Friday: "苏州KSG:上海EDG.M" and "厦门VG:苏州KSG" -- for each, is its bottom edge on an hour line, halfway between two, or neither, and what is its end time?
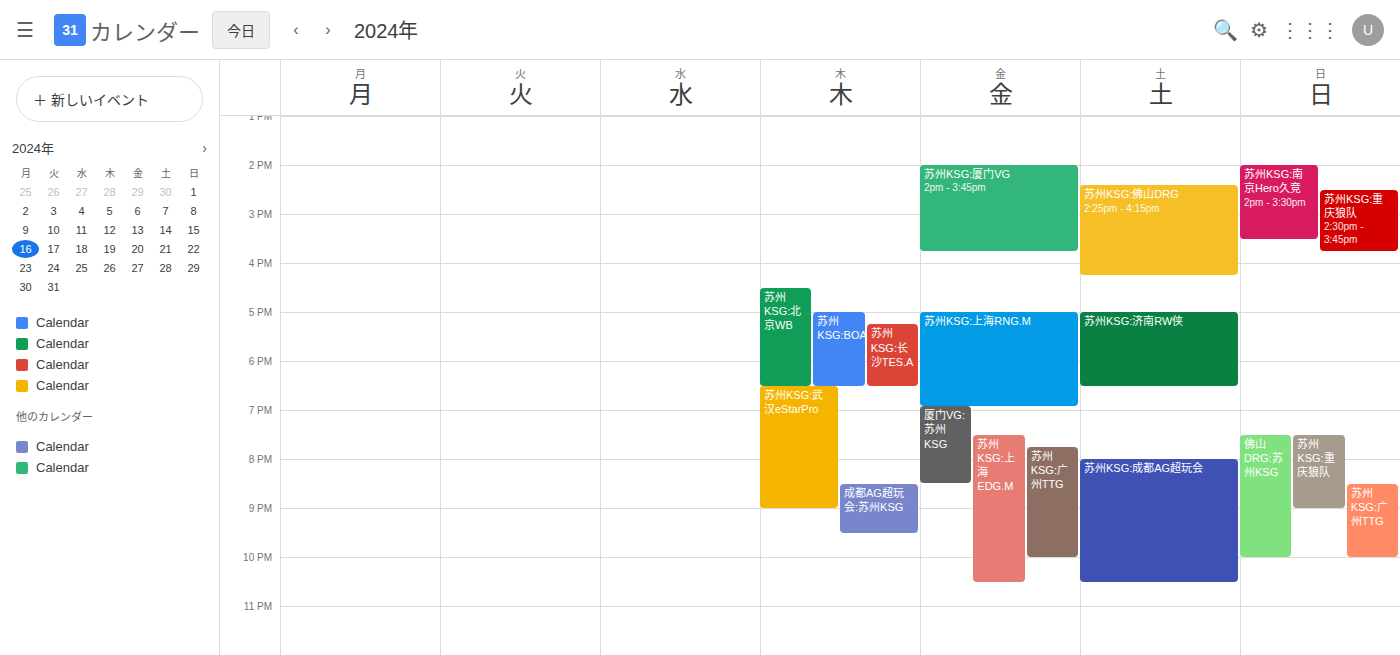
"苏州KSG:上海EDG.M": 10:30 PM, halfway between the 10 PM and 11 PM lines. "厦门VG:苏州KSG": 8:30 PM, halfway between the 8 PM and 9 PM lines.